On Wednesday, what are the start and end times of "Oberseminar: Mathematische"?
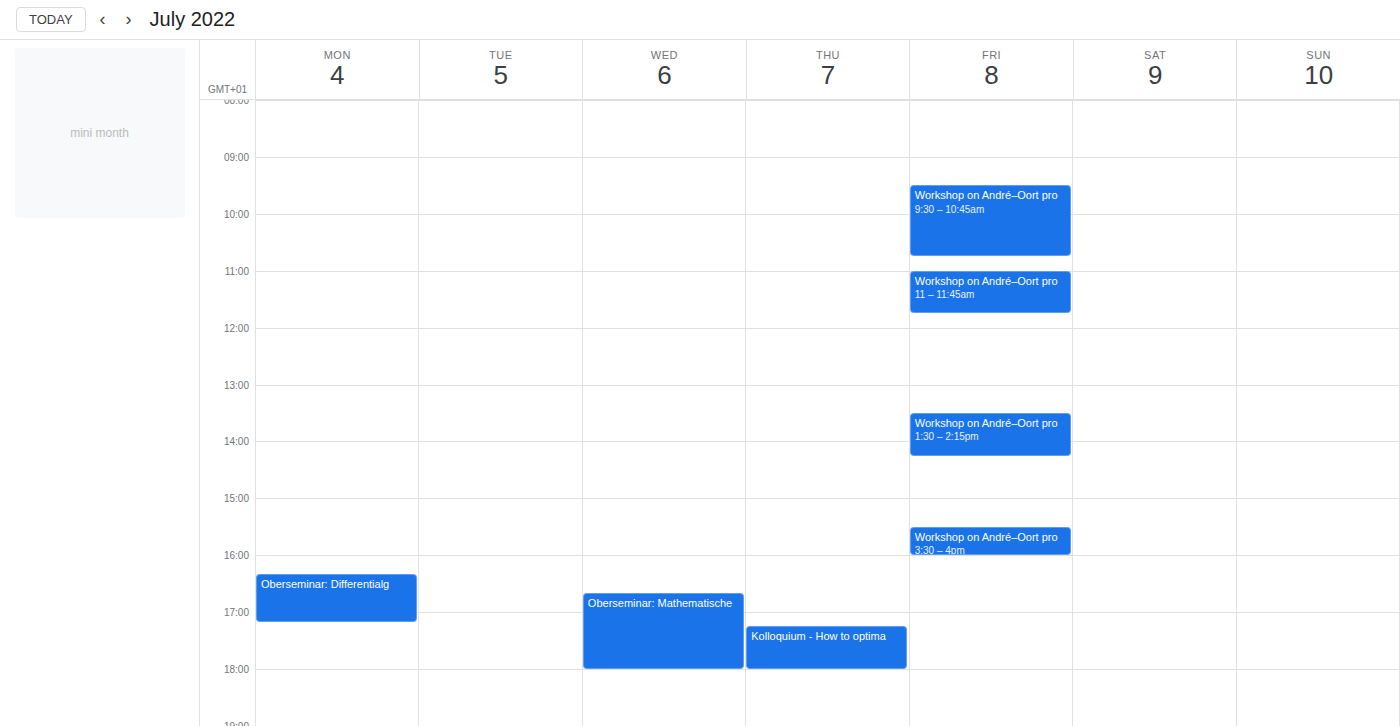
4:40 PM to 6:00 PM